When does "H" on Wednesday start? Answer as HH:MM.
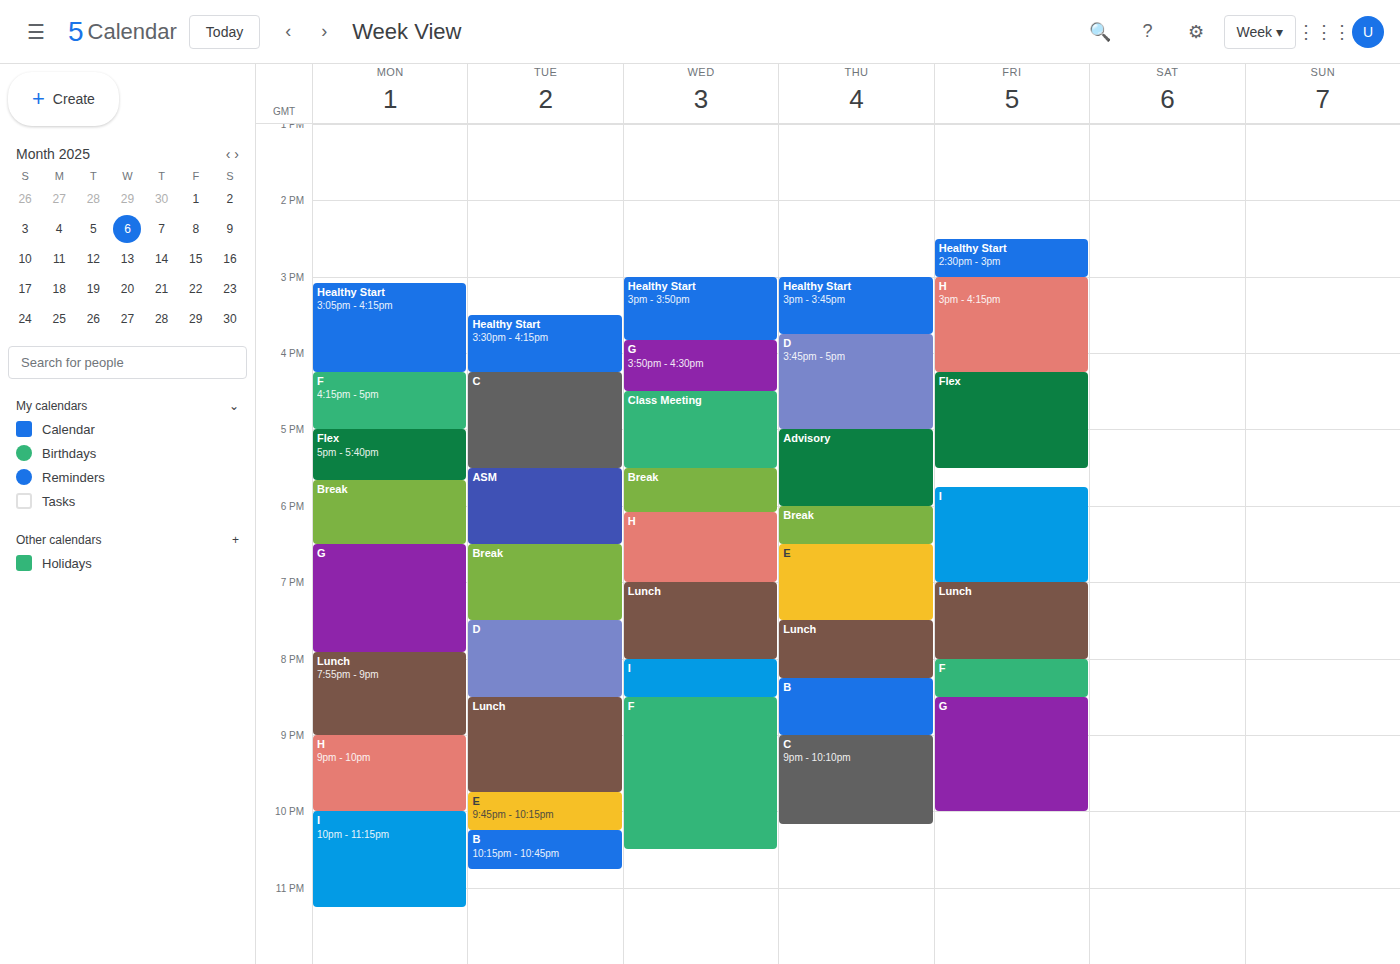
18:05